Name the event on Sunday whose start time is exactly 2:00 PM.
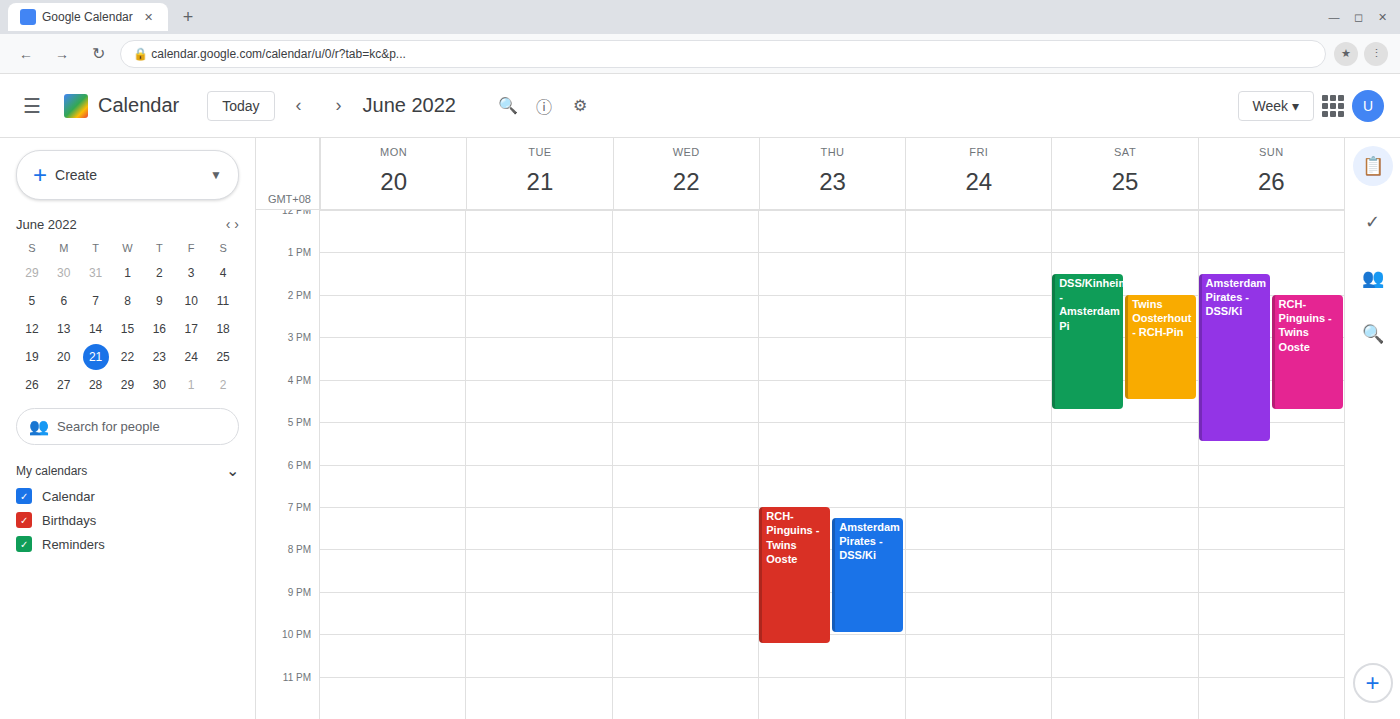
"RCH-Pinguins - Twins Ooste"